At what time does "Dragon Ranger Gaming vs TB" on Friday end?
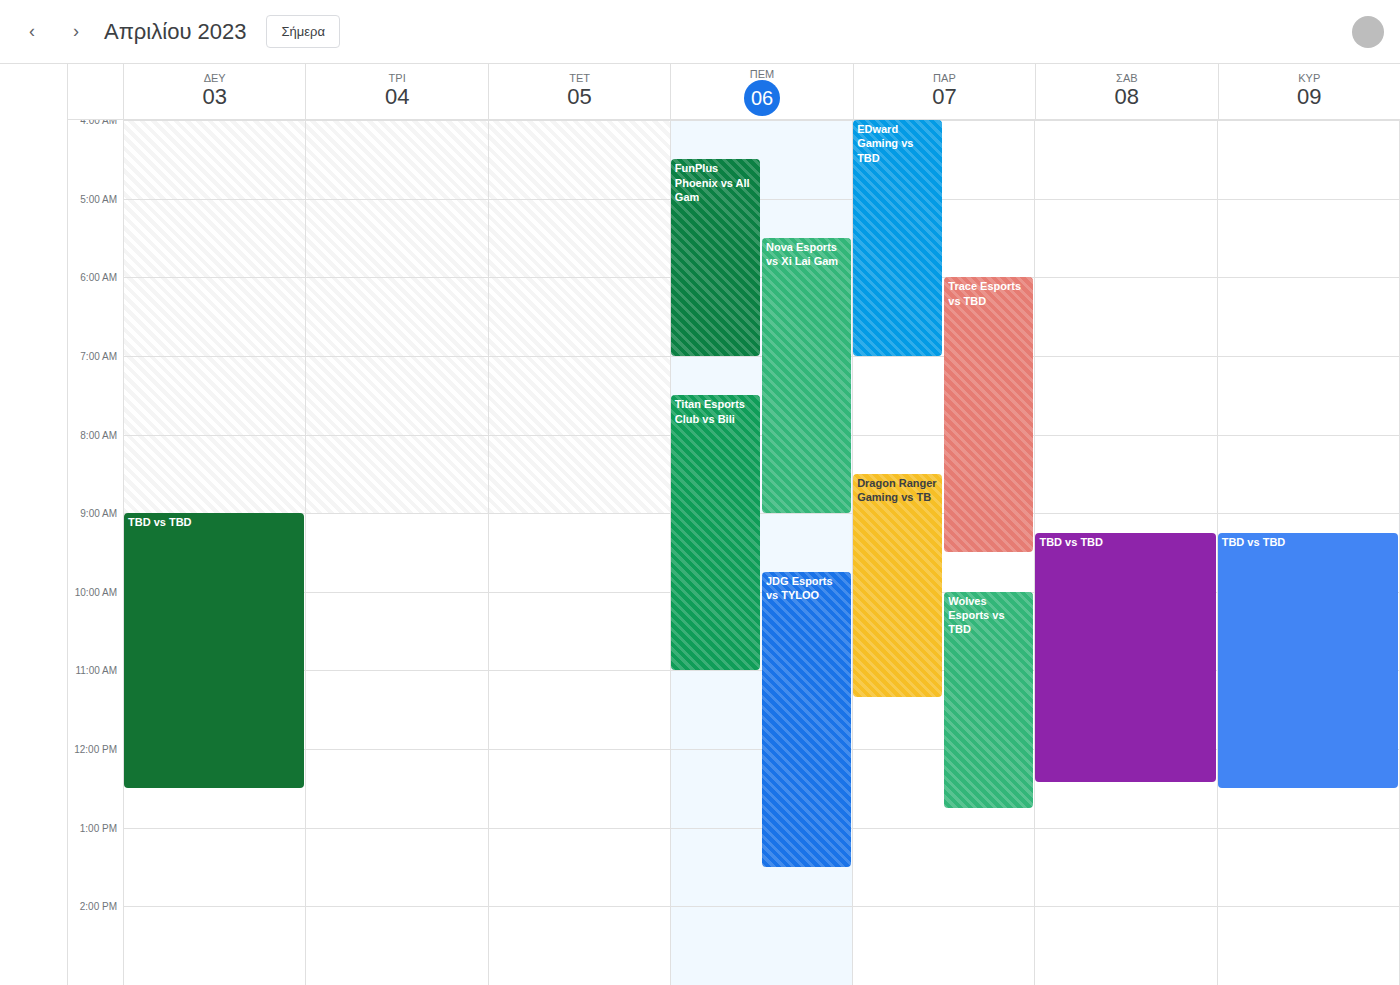
11:20 AM